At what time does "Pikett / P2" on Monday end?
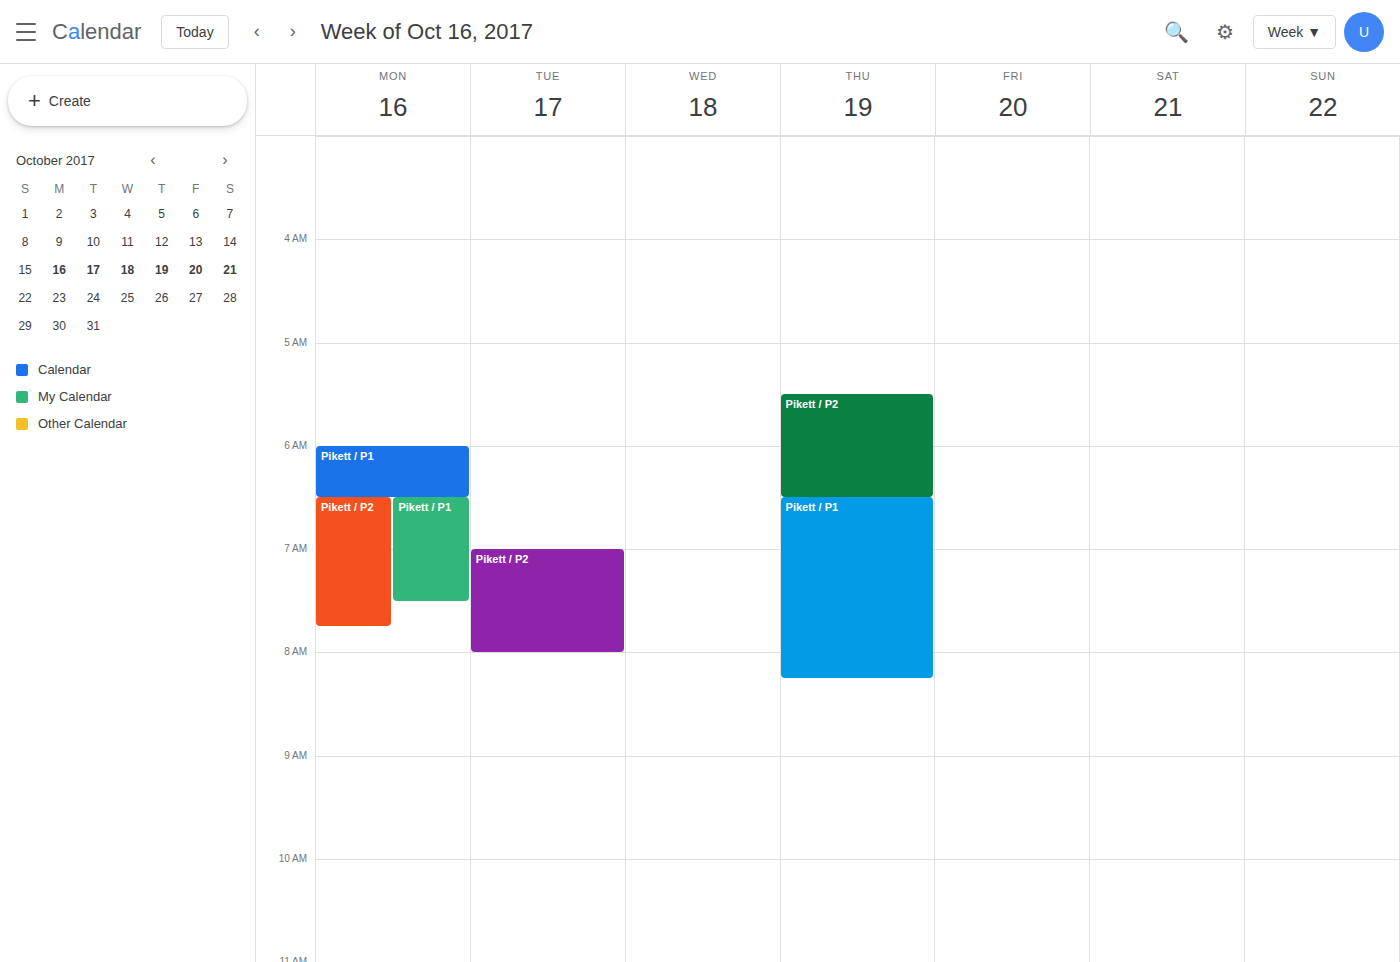
7:45 AM